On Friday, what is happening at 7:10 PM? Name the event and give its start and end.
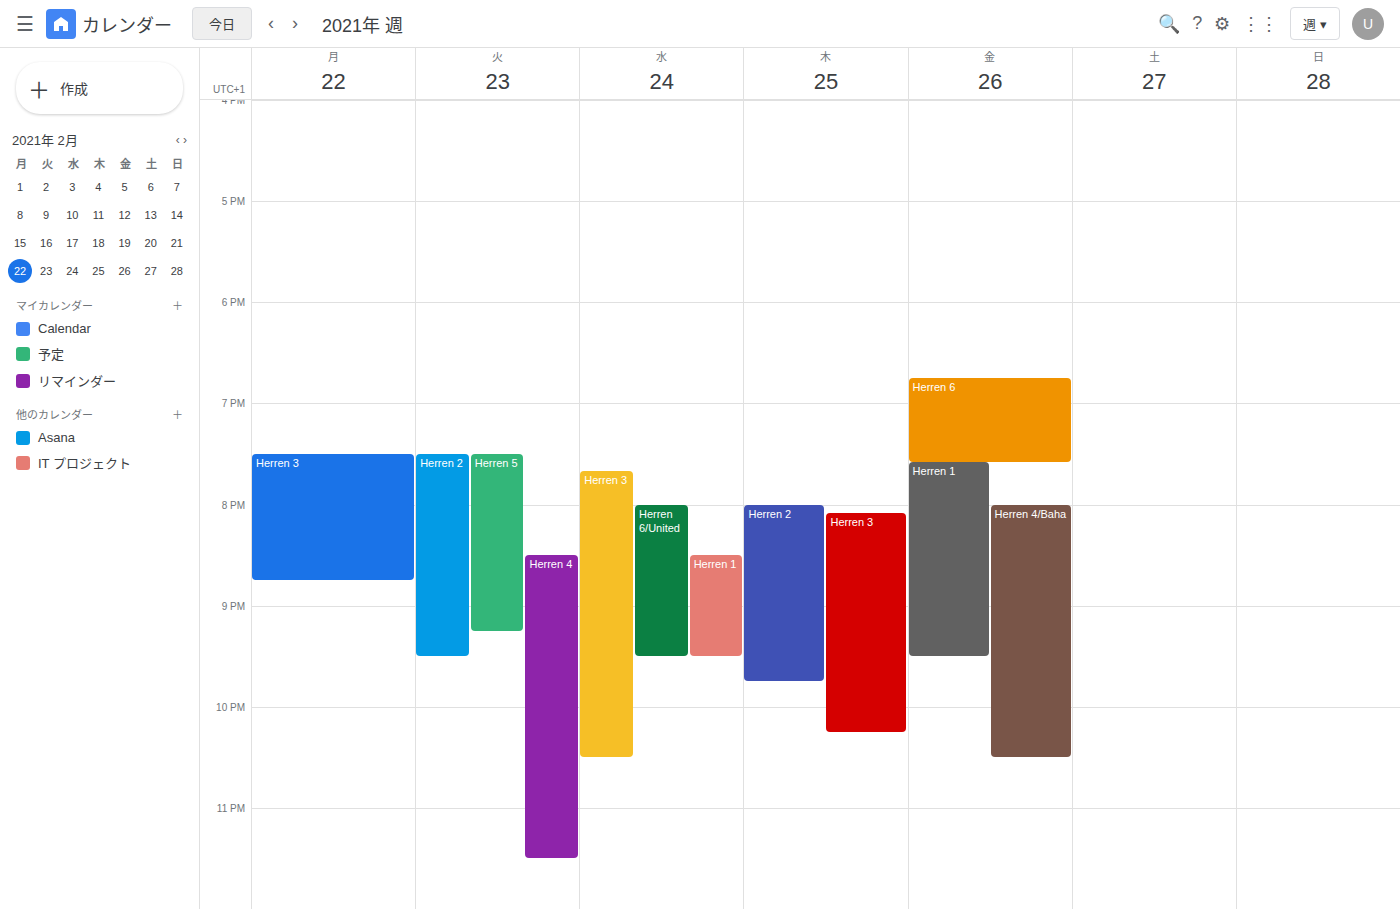
"Herren 6", 6:45 PM to 7:35 PM